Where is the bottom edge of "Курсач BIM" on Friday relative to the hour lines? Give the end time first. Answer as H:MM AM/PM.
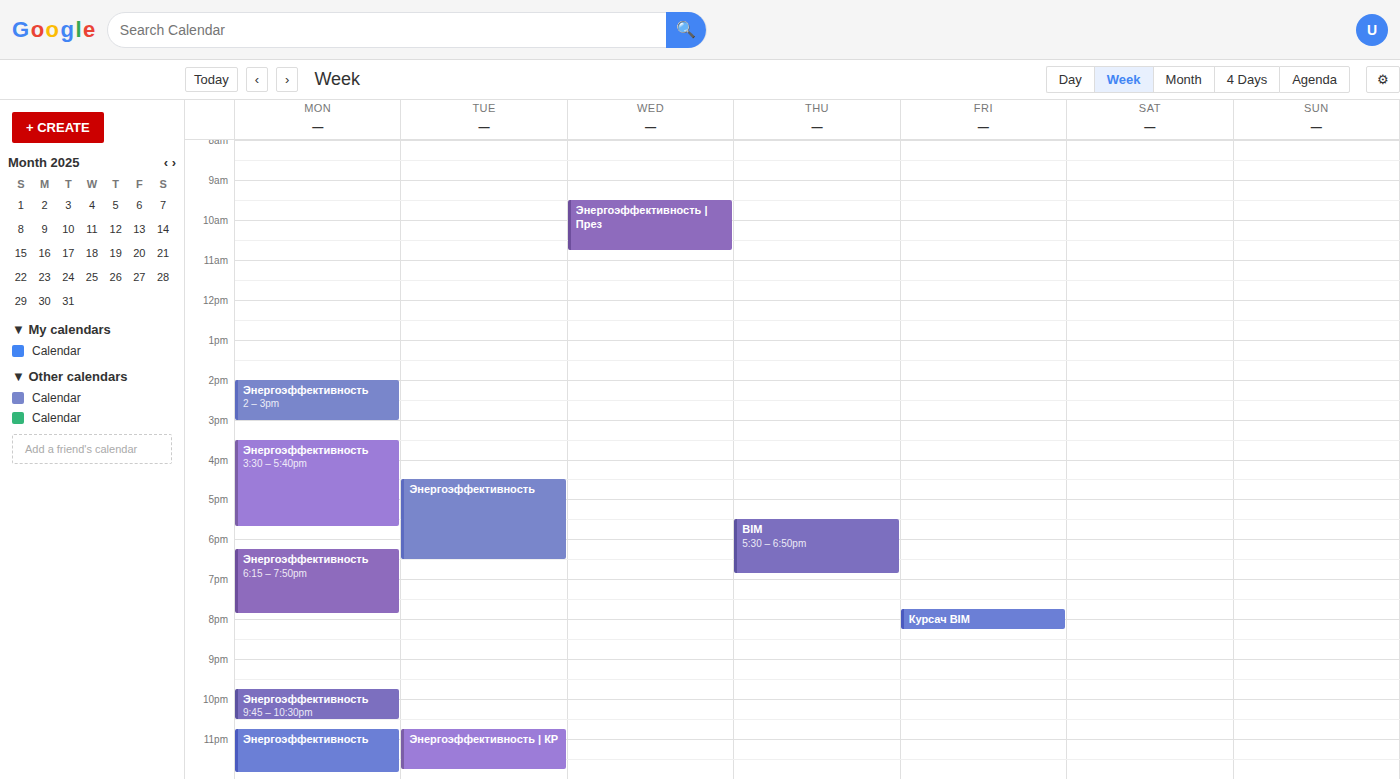
8:15 PM -- neither: a quarter of the way from the 8 PM line to the 9 PM line.